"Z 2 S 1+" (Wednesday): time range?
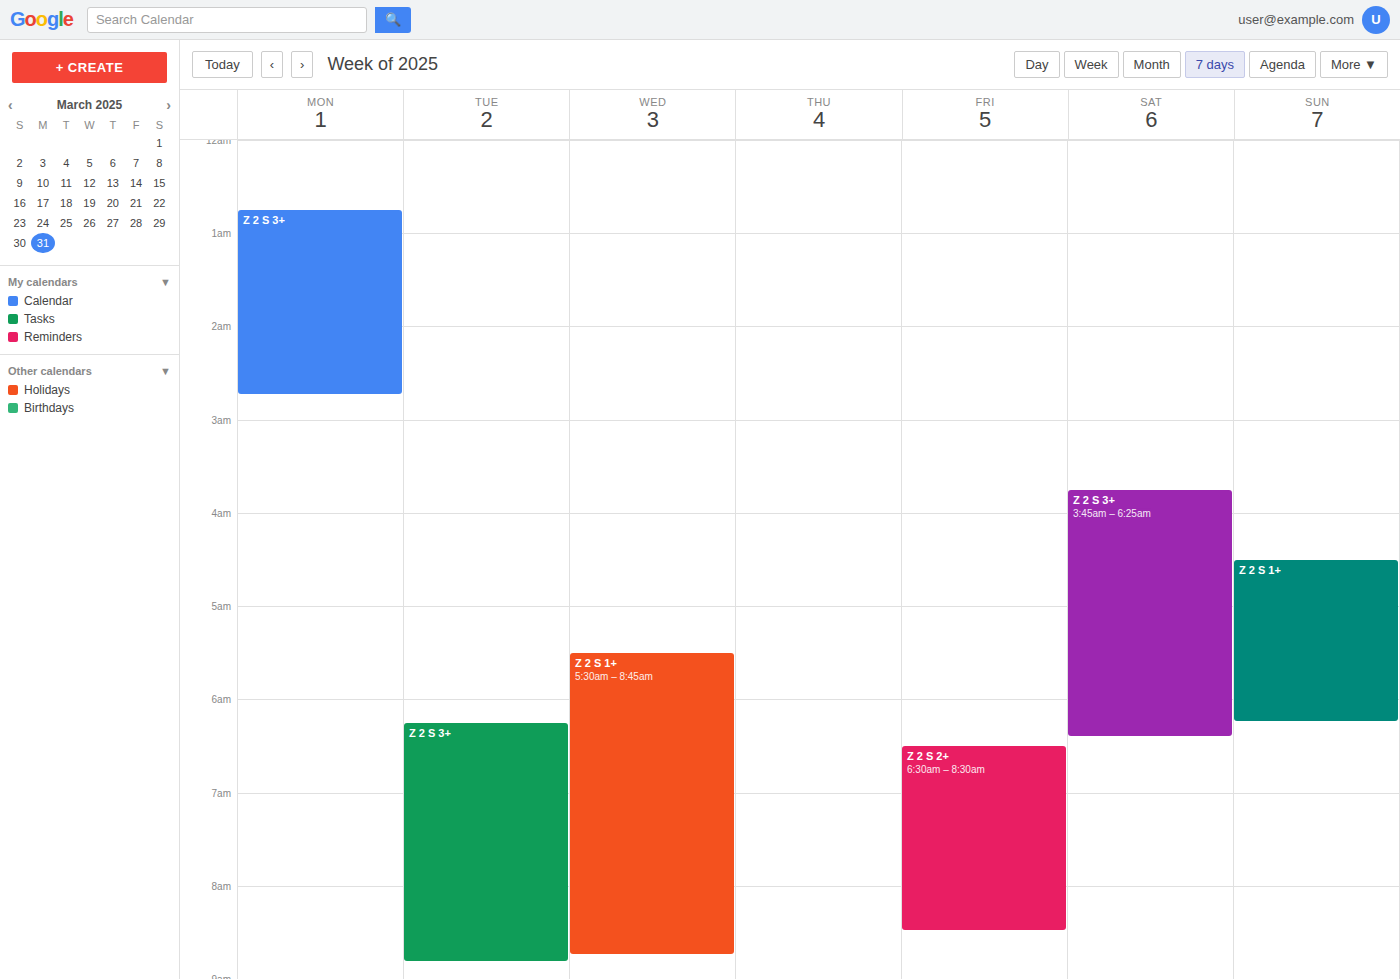
5:30 AM to 8:45 AM